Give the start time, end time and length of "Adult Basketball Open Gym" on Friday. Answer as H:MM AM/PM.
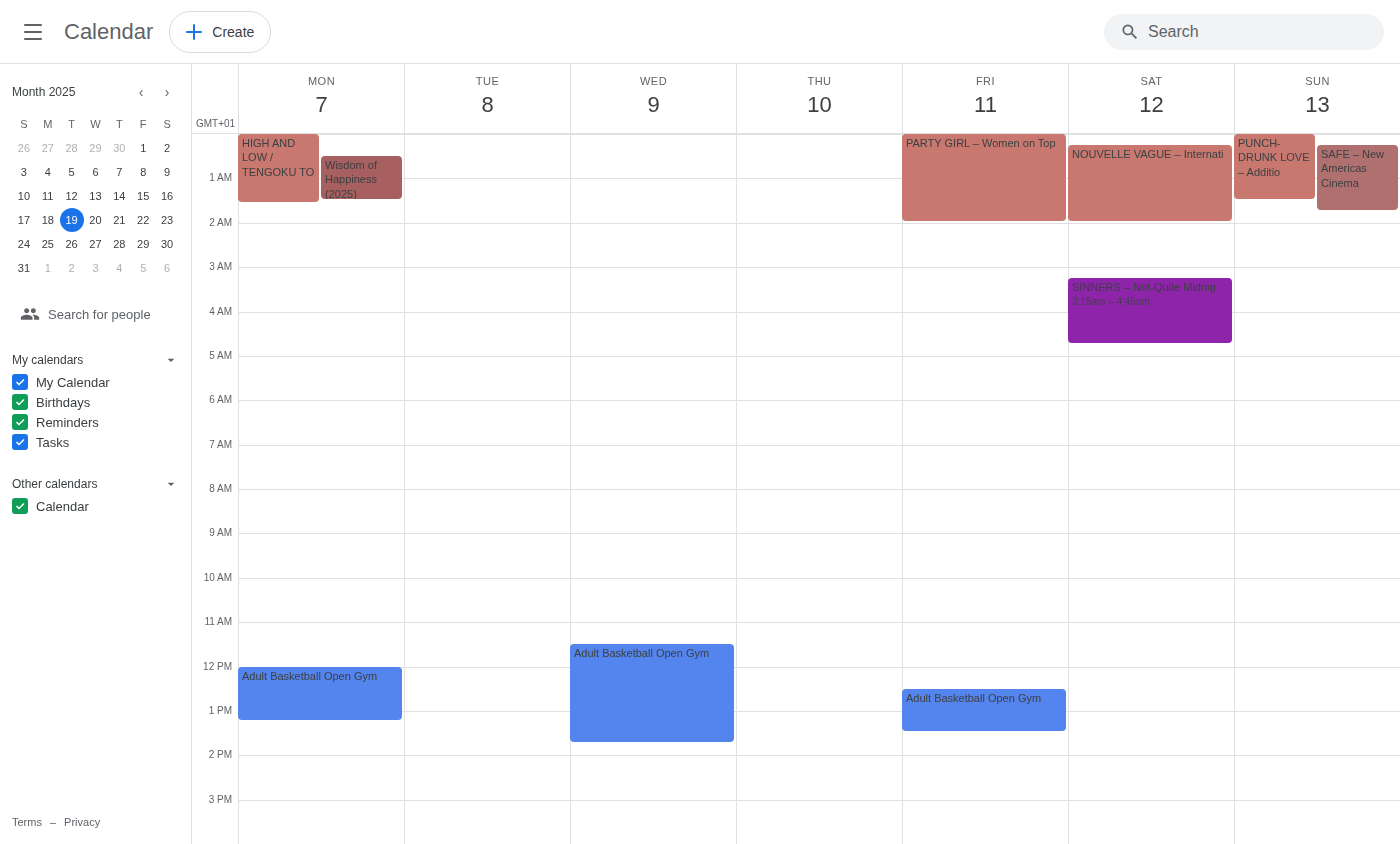
12:30 PM to 1:30 PM, 1 hour